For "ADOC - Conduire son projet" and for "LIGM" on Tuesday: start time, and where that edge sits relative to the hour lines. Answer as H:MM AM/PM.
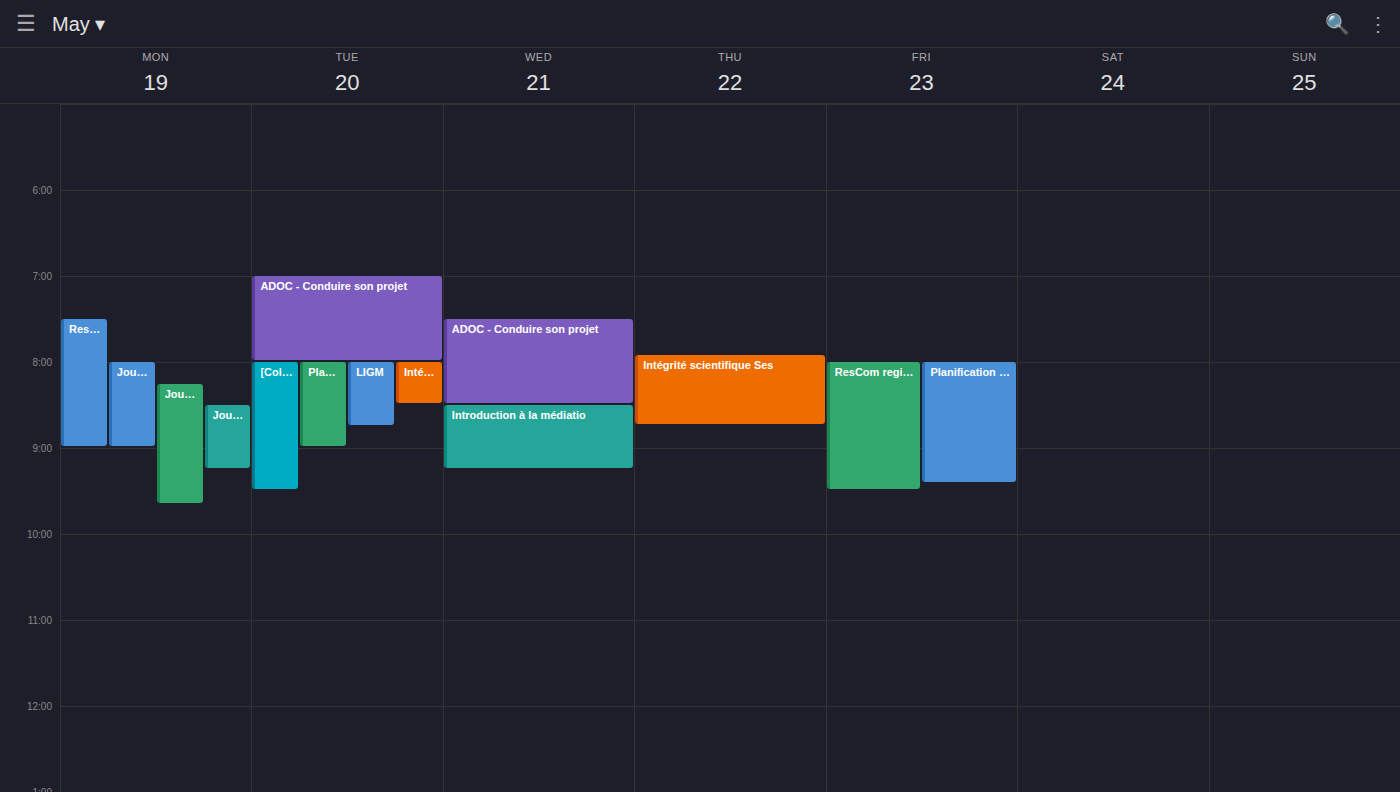
"ADOC - Conduire son projet": 7:00 AM, exactly on the 7 AM line. "LIGM": 8:00 AM, exactly on the 8 AM line.